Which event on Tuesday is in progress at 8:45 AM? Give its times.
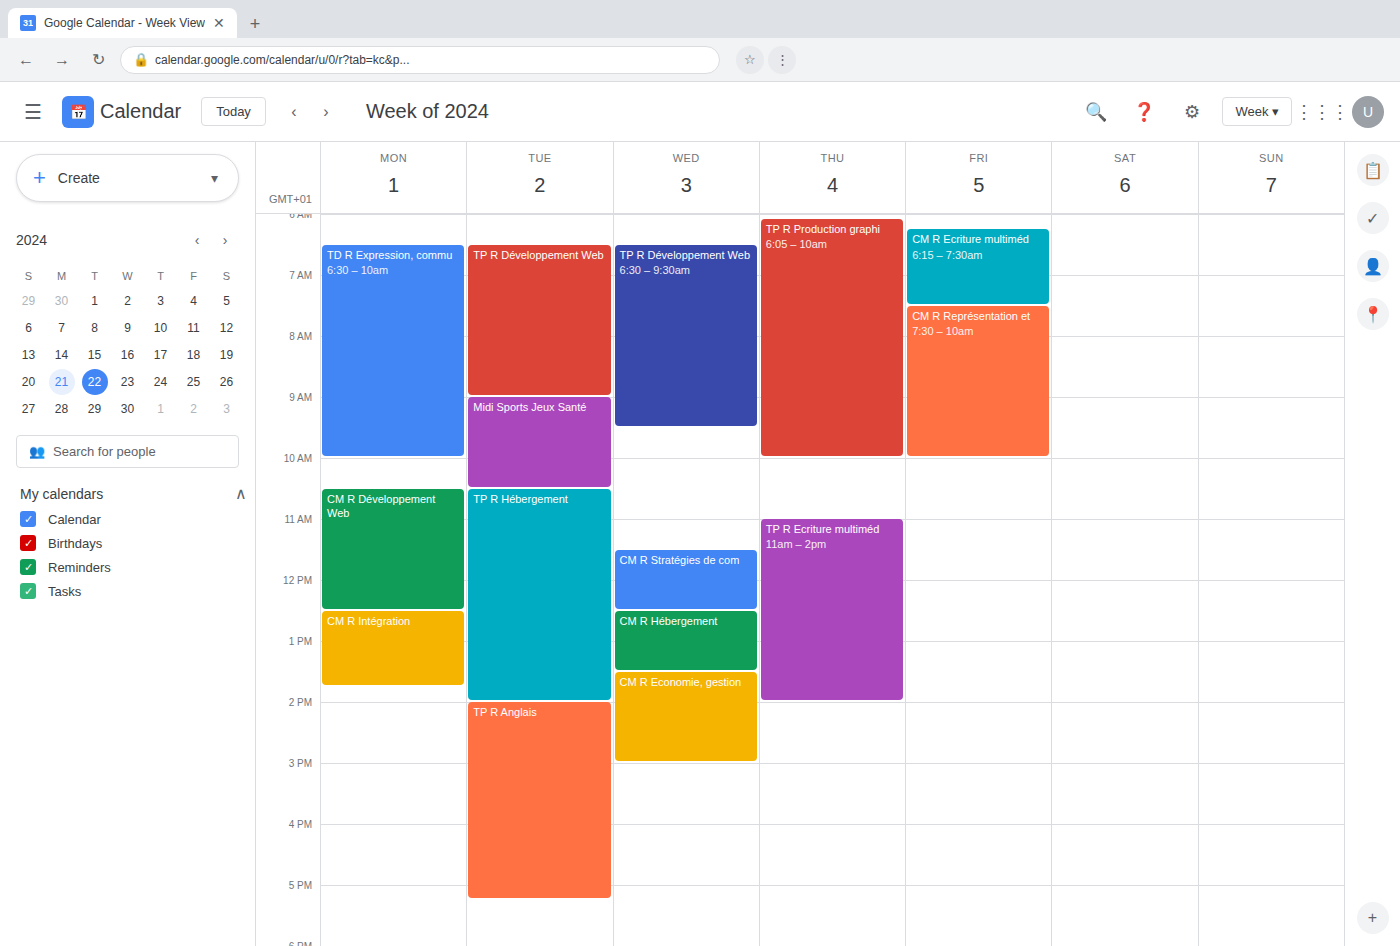
"TP R Développement Web", 6:30 AM to 9:00 AM